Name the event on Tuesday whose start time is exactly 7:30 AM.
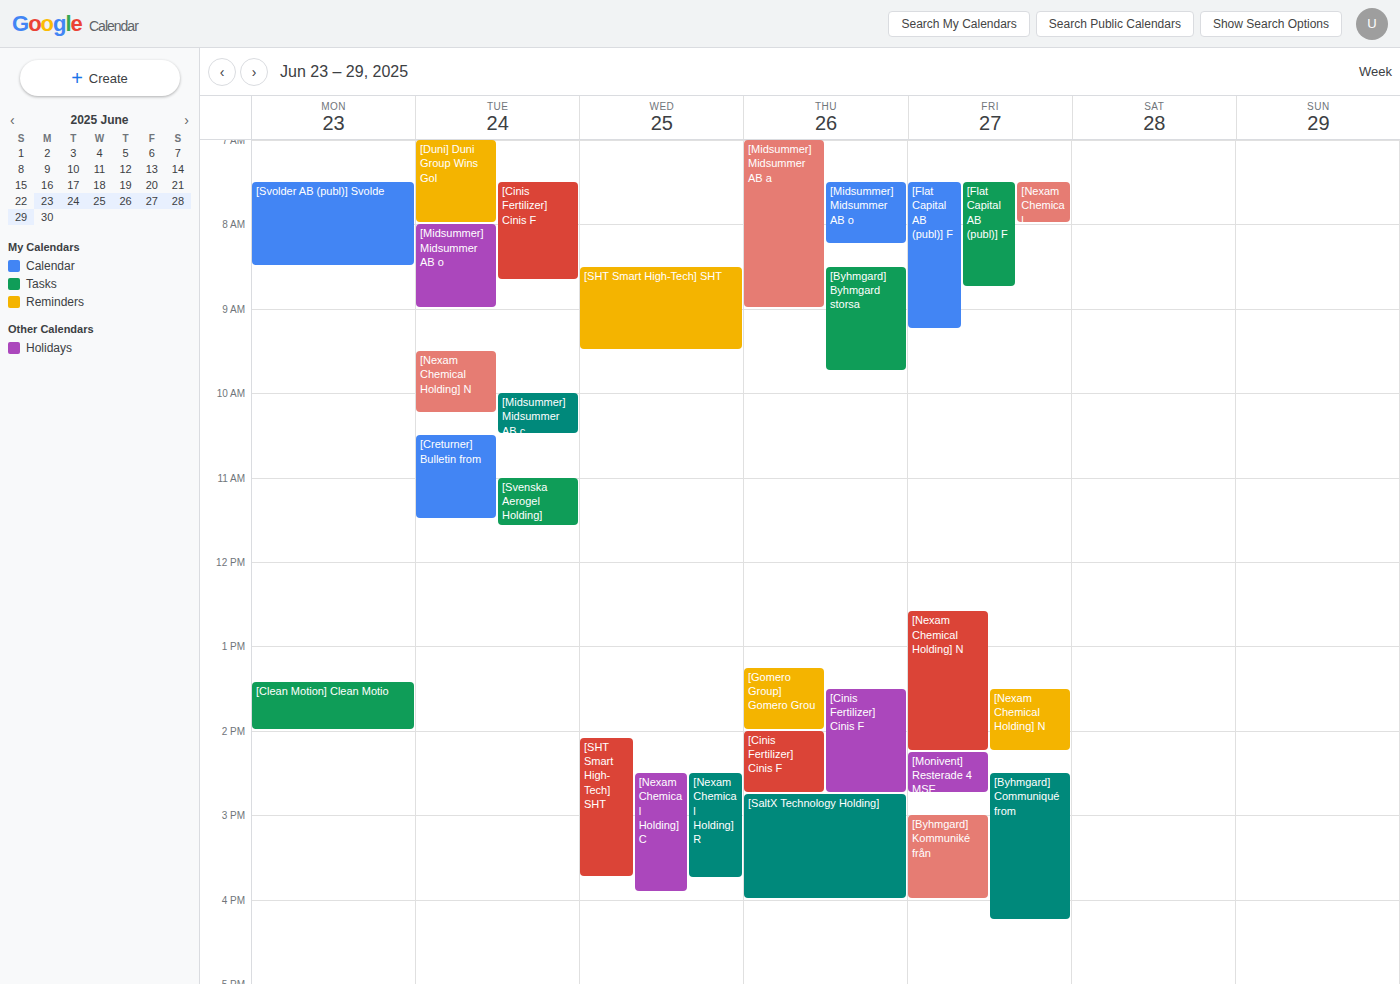
"[Cinis Fertilizer] Cinis F"